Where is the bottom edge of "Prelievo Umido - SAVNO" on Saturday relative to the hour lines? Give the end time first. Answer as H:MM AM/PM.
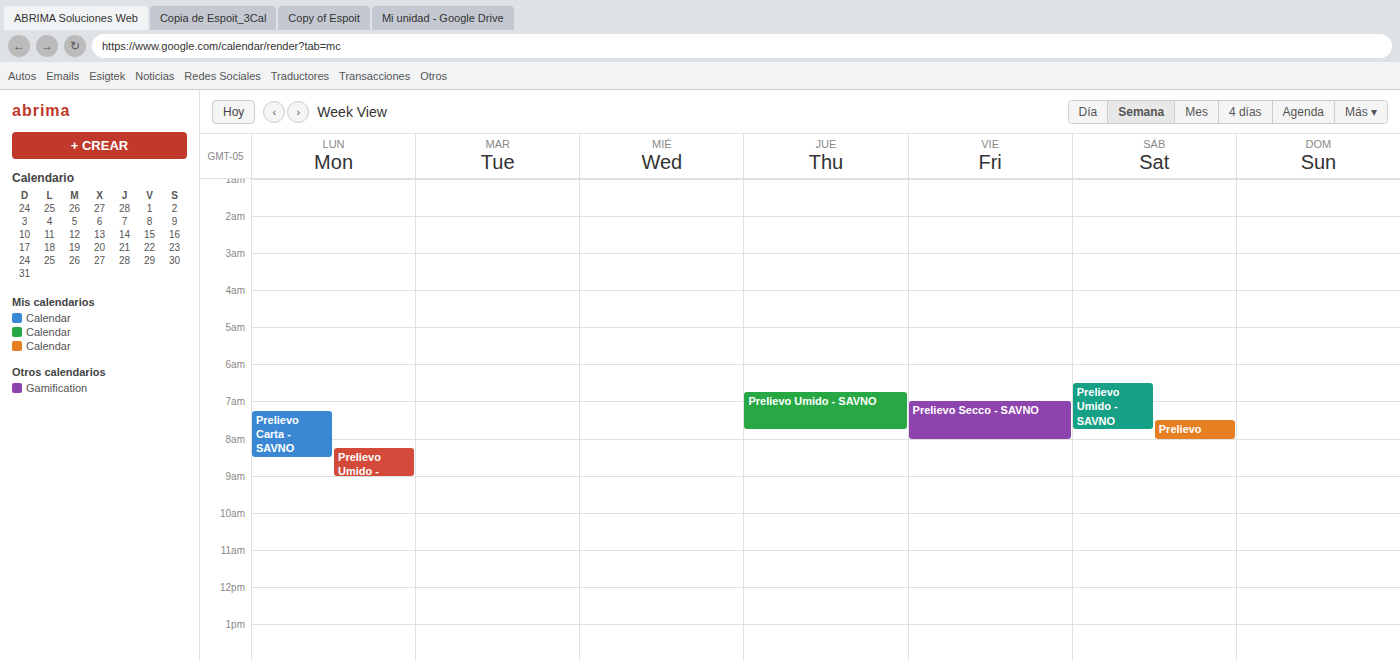
7:45 AM -- neither: three quarters of the way from the 7 AM line to the 8 AM line.